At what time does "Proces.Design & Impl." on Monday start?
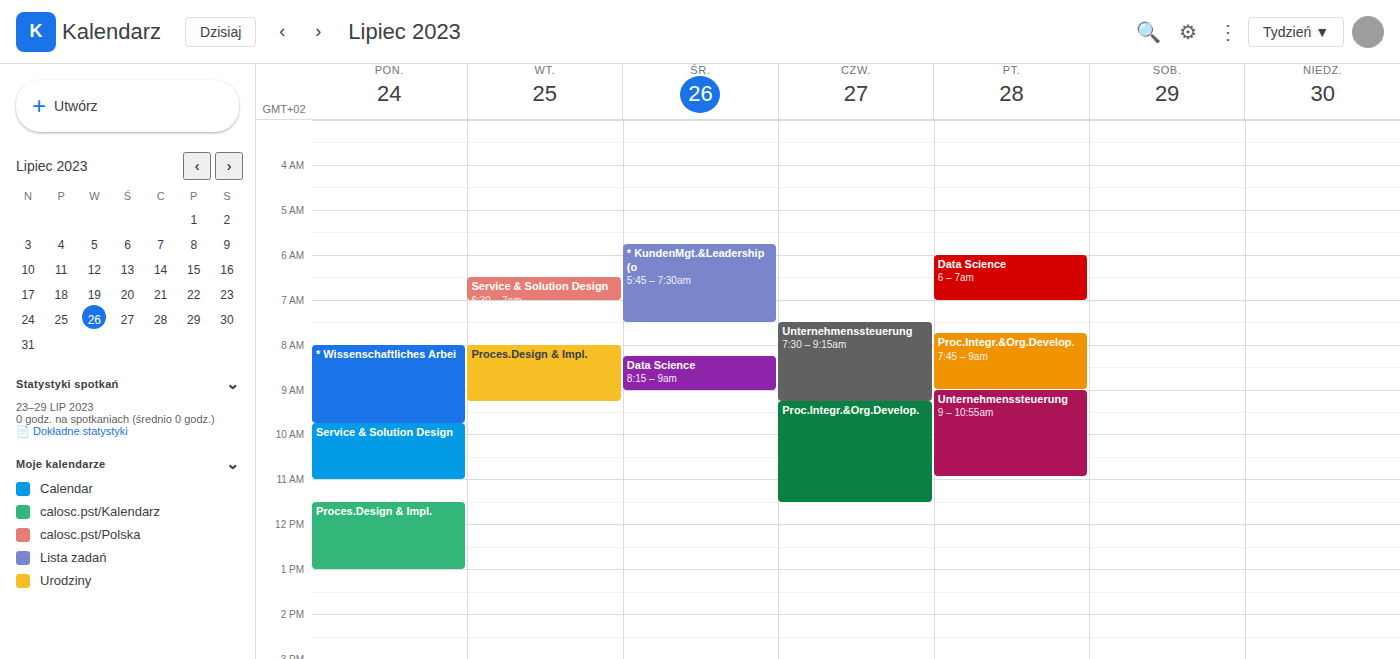
11:30 AM